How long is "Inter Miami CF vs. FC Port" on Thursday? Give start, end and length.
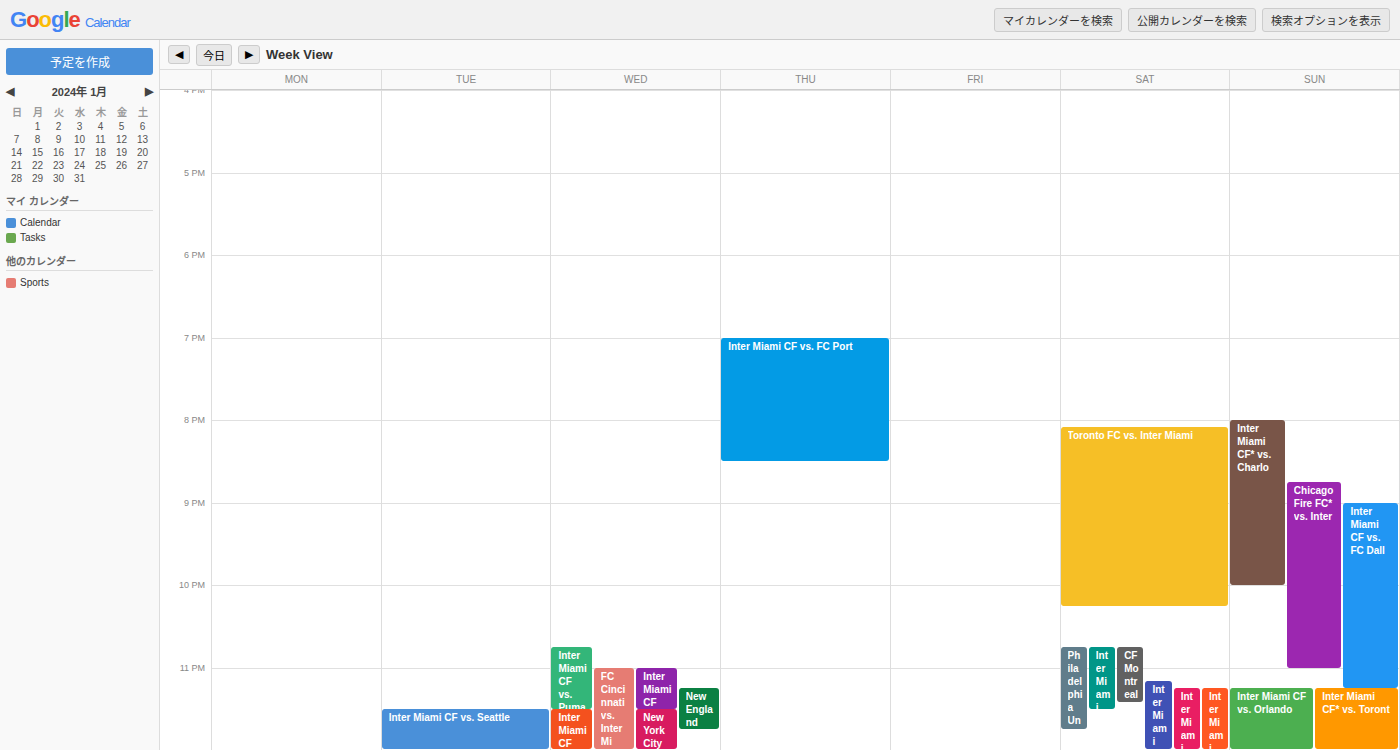
7:00 PM to 8:30 PM, 1 hour 30 minutes